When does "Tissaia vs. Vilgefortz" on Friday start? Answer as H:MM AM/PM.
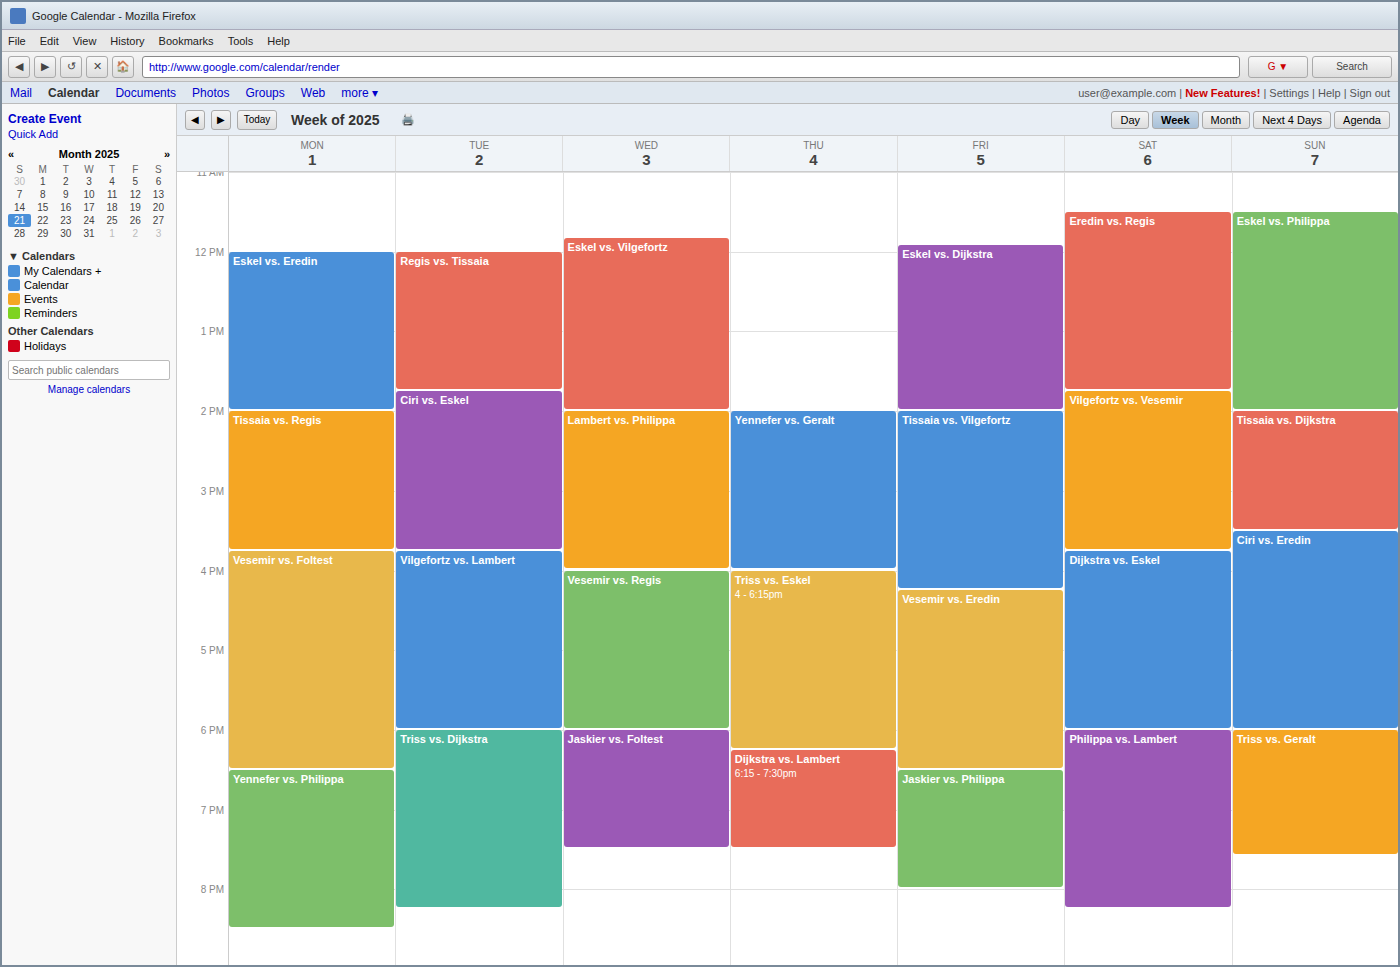
2:00 PM